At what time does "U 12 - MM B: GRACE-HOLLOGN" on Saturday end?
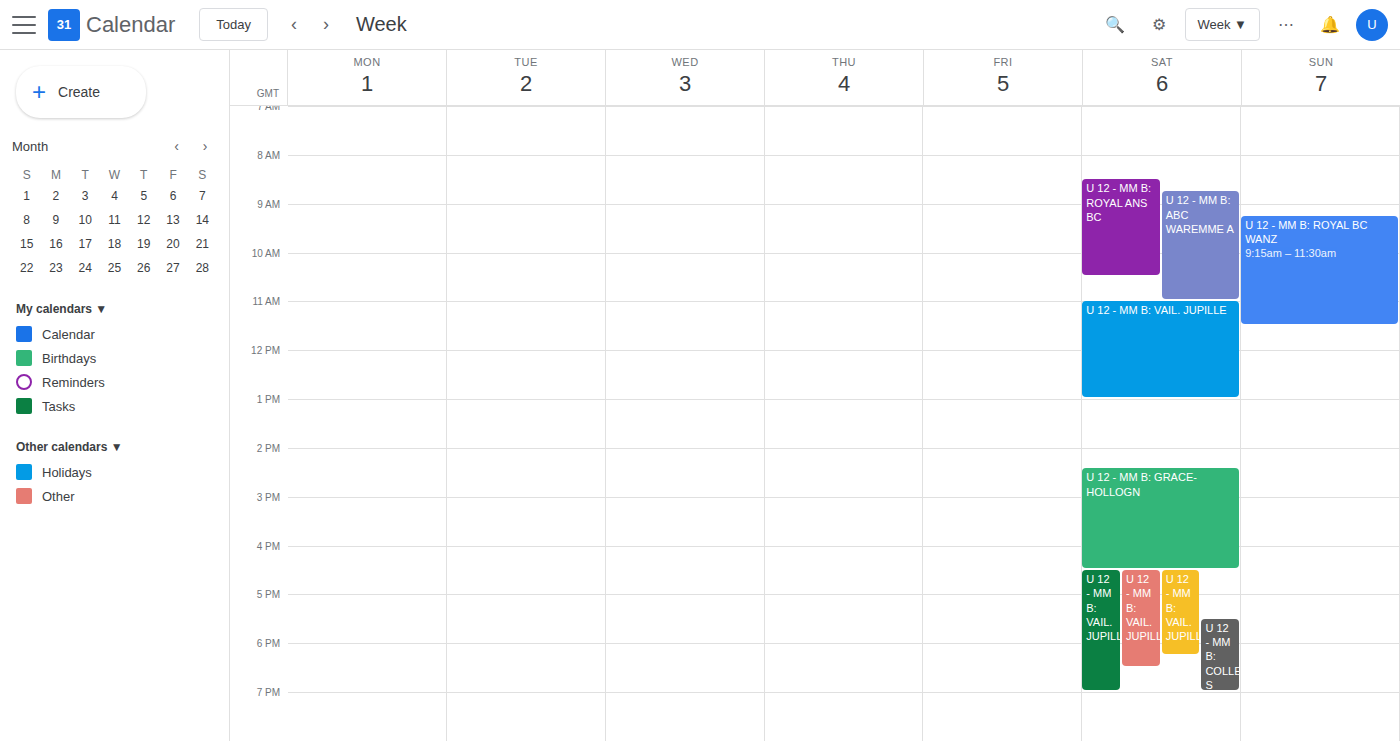
4:30 PM